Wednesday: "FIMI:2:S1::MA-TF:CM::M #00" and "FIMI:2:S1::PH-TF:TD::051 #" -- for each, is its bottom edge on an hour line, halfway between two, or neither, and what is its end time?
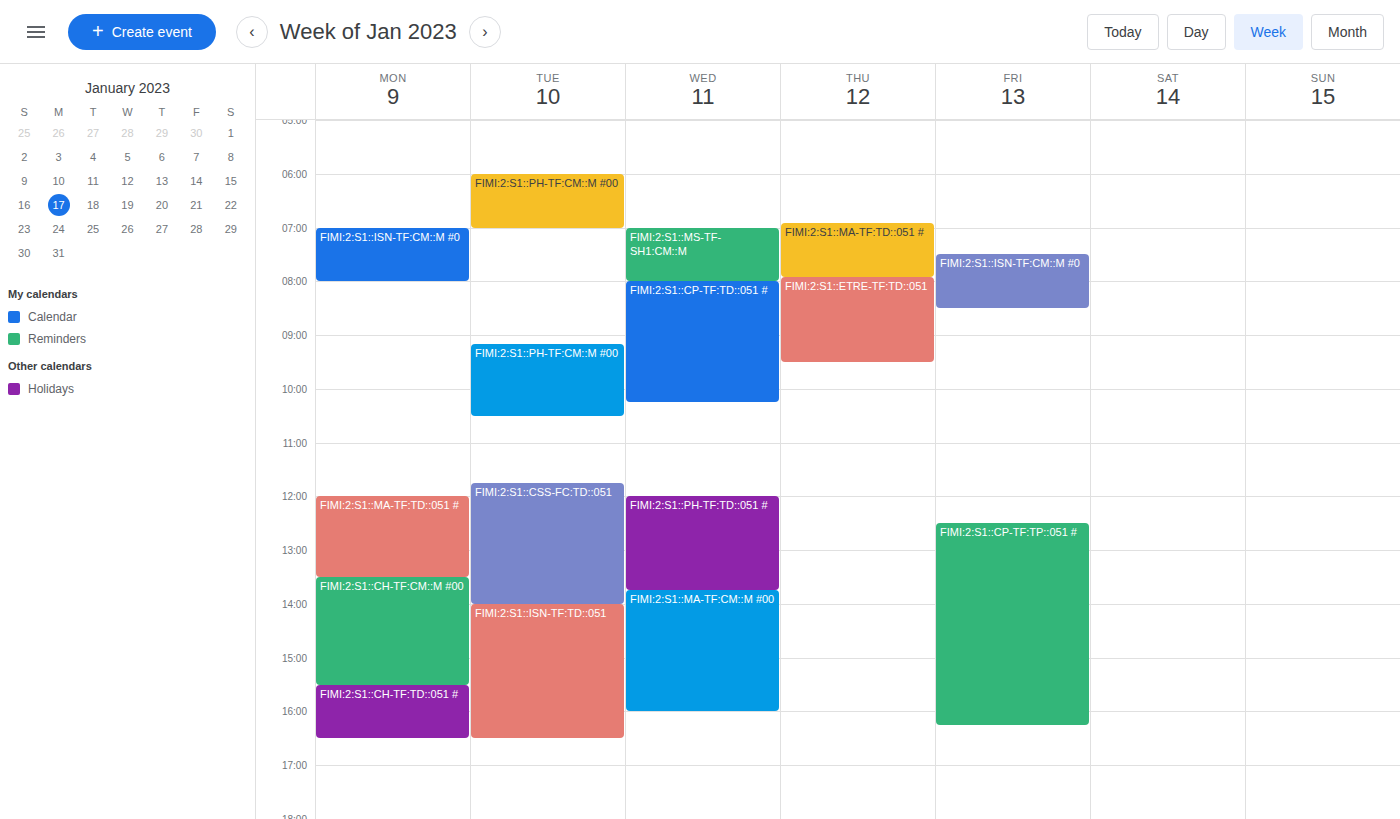
"FIMI:2:S1::MA-TF:CM::M #00": 4:00 PM, exactly on the 4 PM line. "FIMI:2:S1::PH-TF:TD::051 #": 1:45 PM, neither: three quarters of the way from the 1 PM line to the 2 PM line.